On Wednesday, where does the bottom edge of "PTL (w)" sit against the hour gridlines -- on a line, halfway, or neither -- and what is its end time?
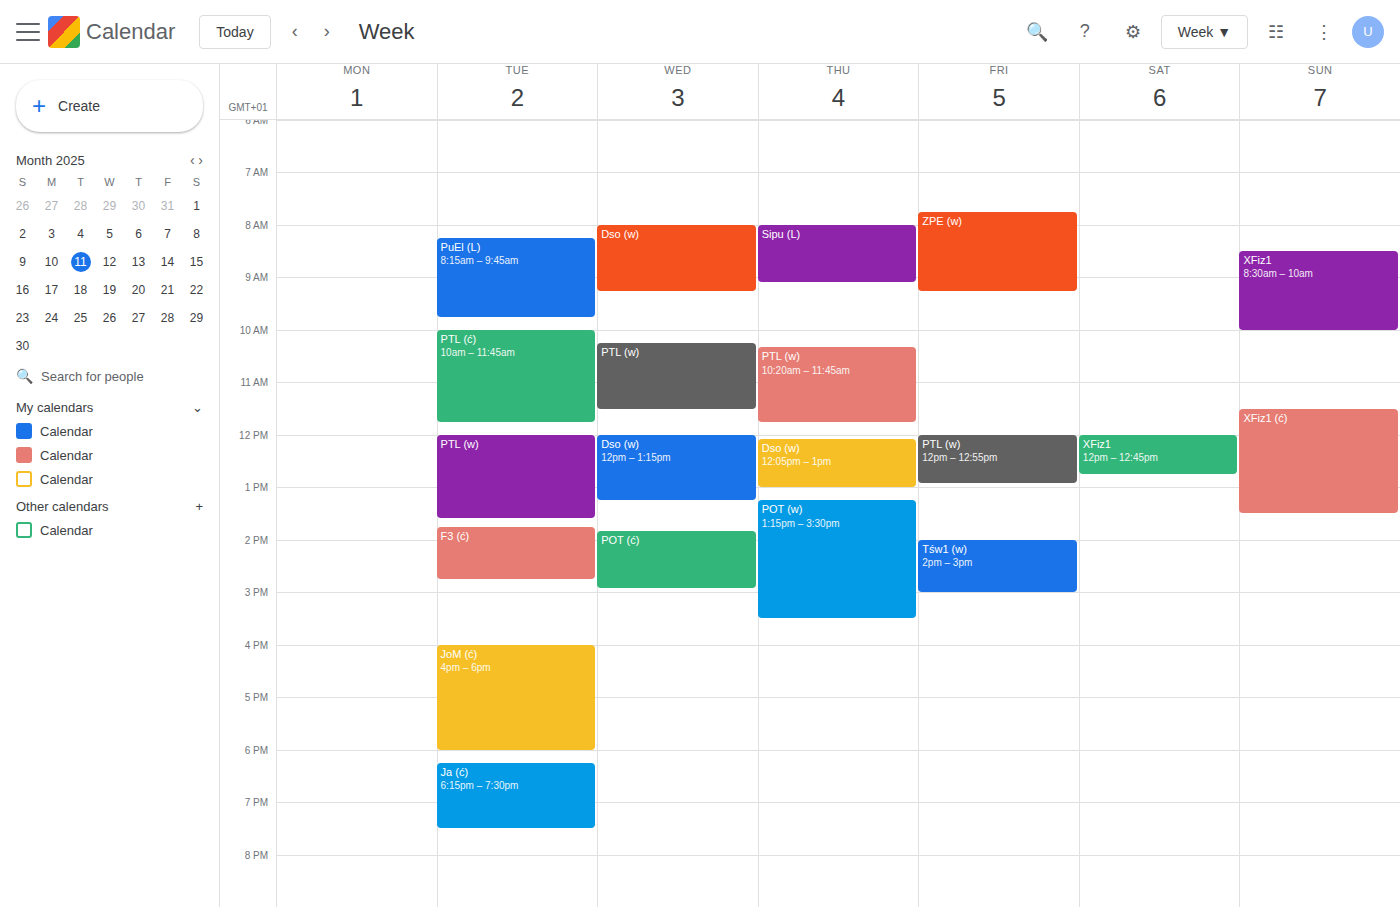
11:30 AM -- halfway between the 11 AM and 12 PM lines.